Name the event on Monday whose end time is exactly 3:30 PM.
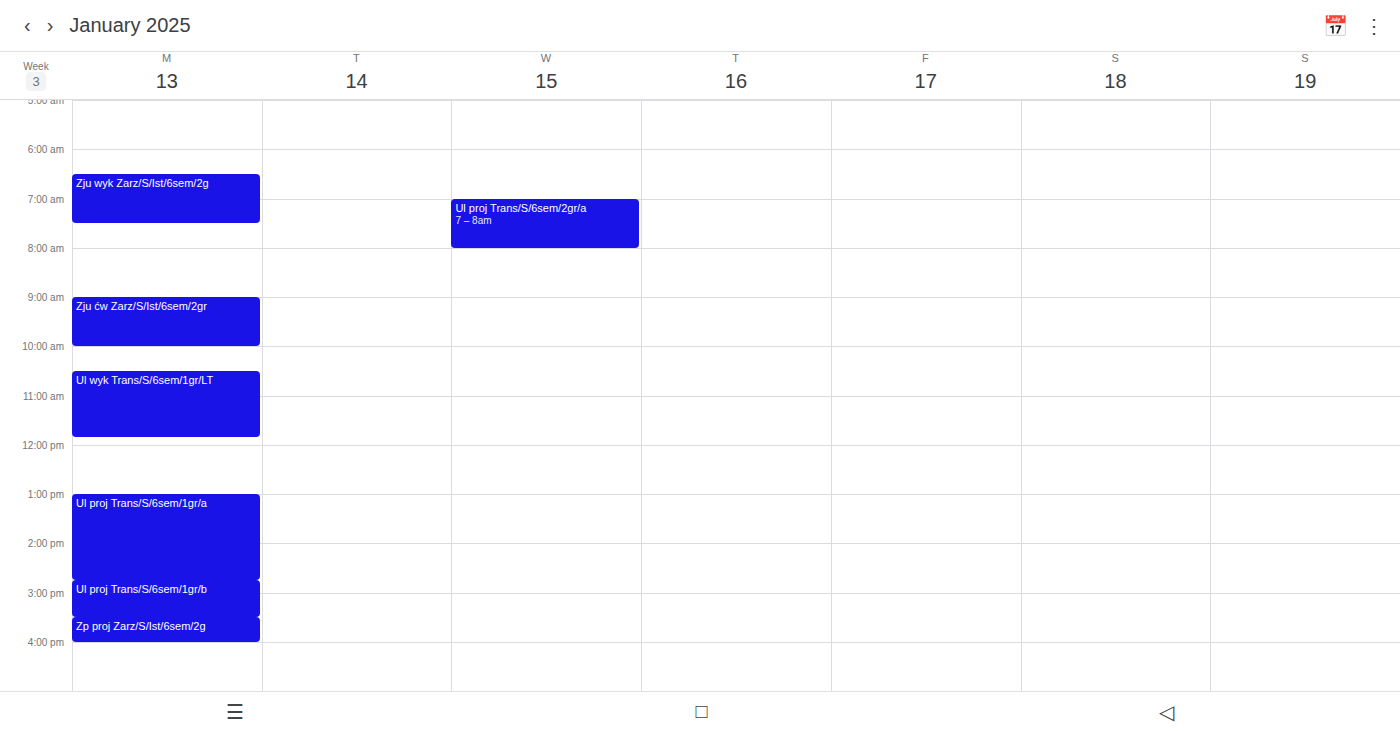
"Ul proj Trans/S/6sem/1gr/b"